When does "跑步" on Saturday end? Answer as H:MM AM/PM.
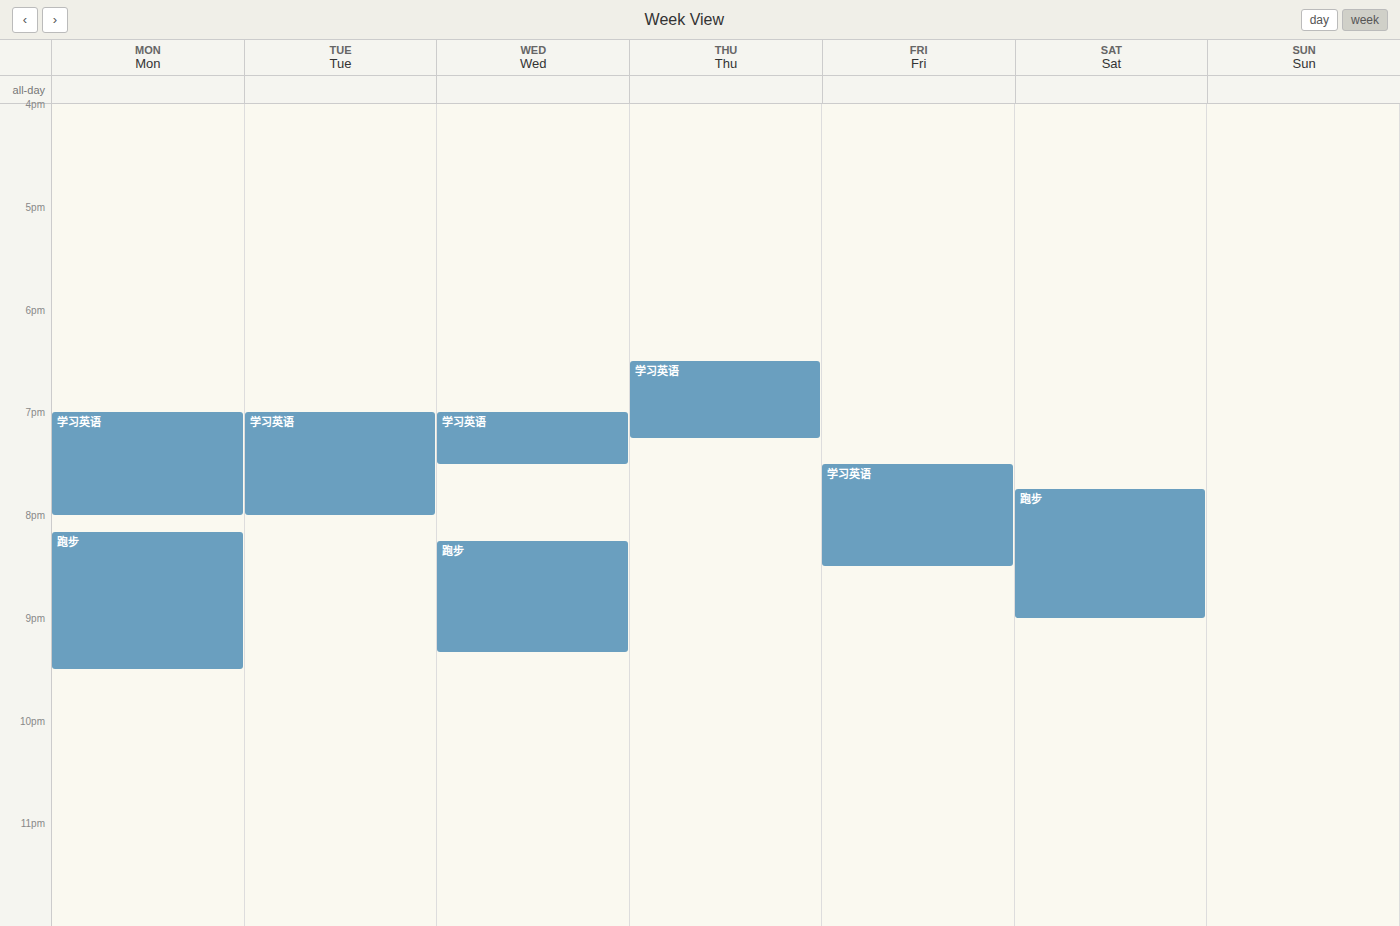
9:00 PM